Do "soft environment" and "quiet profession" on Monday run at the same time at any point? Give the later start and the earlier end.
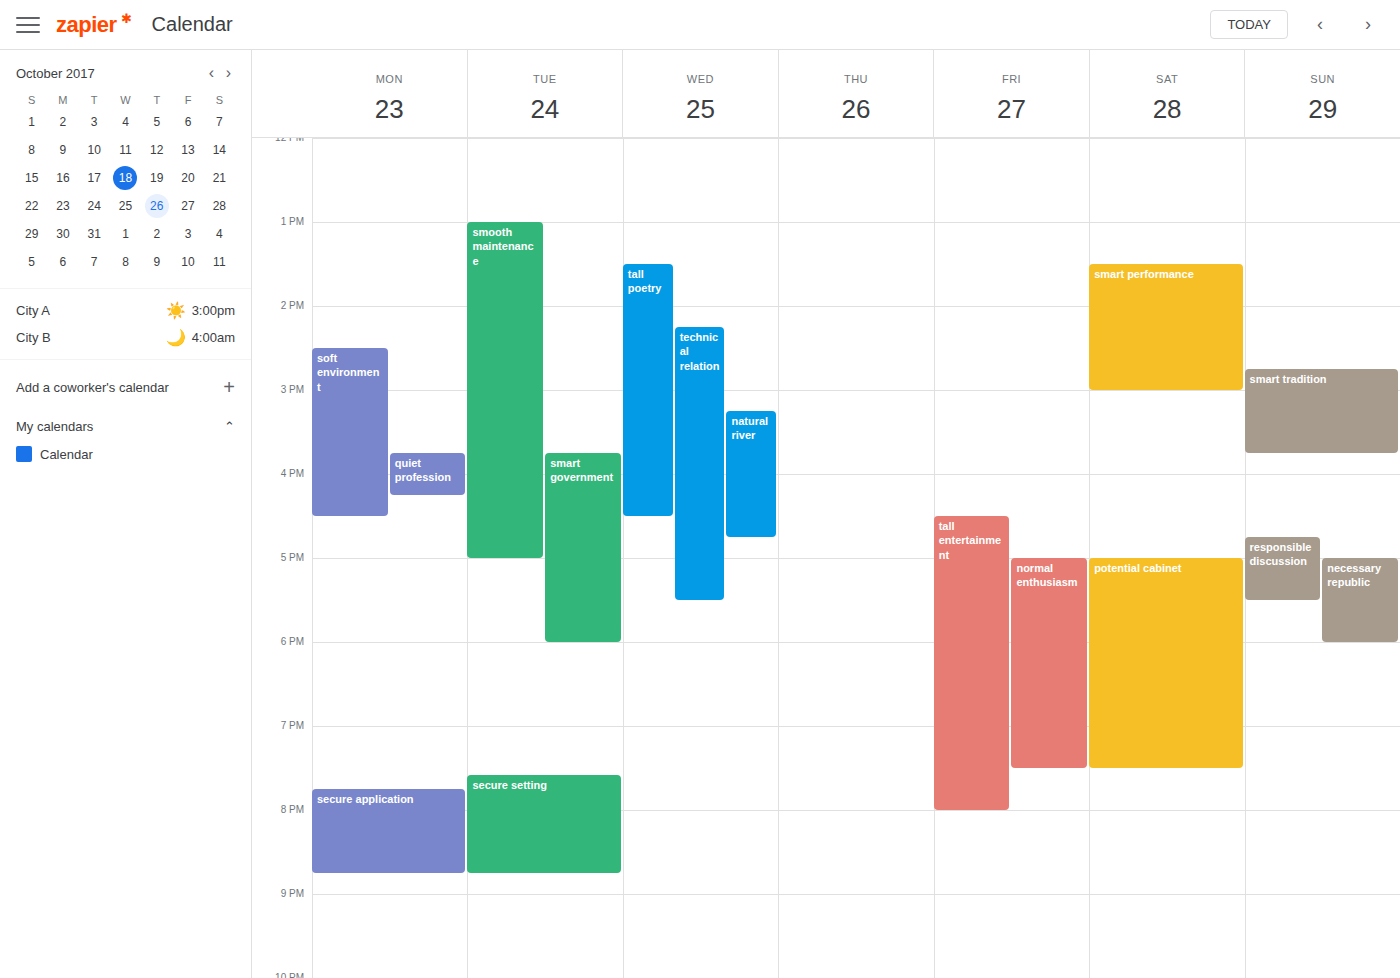
"quiet profession" runs 3:45 PM to 4:15 PM, inside "soft environment" -- they overlap.